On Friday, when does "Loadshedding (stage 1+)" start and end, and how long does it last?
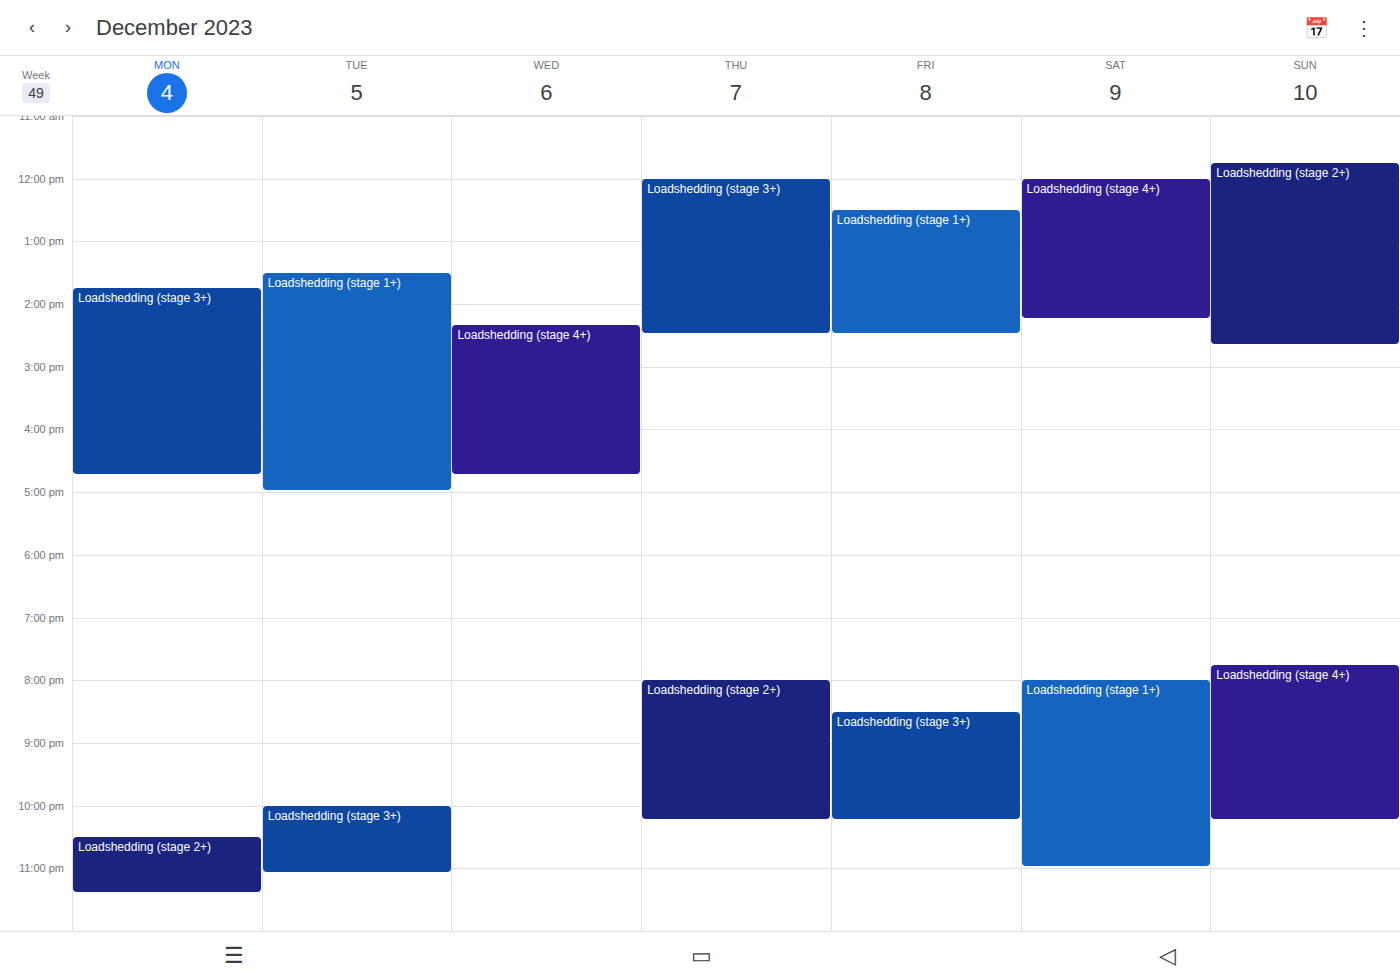
12:30 PM to 2:30 PM, 2 hours